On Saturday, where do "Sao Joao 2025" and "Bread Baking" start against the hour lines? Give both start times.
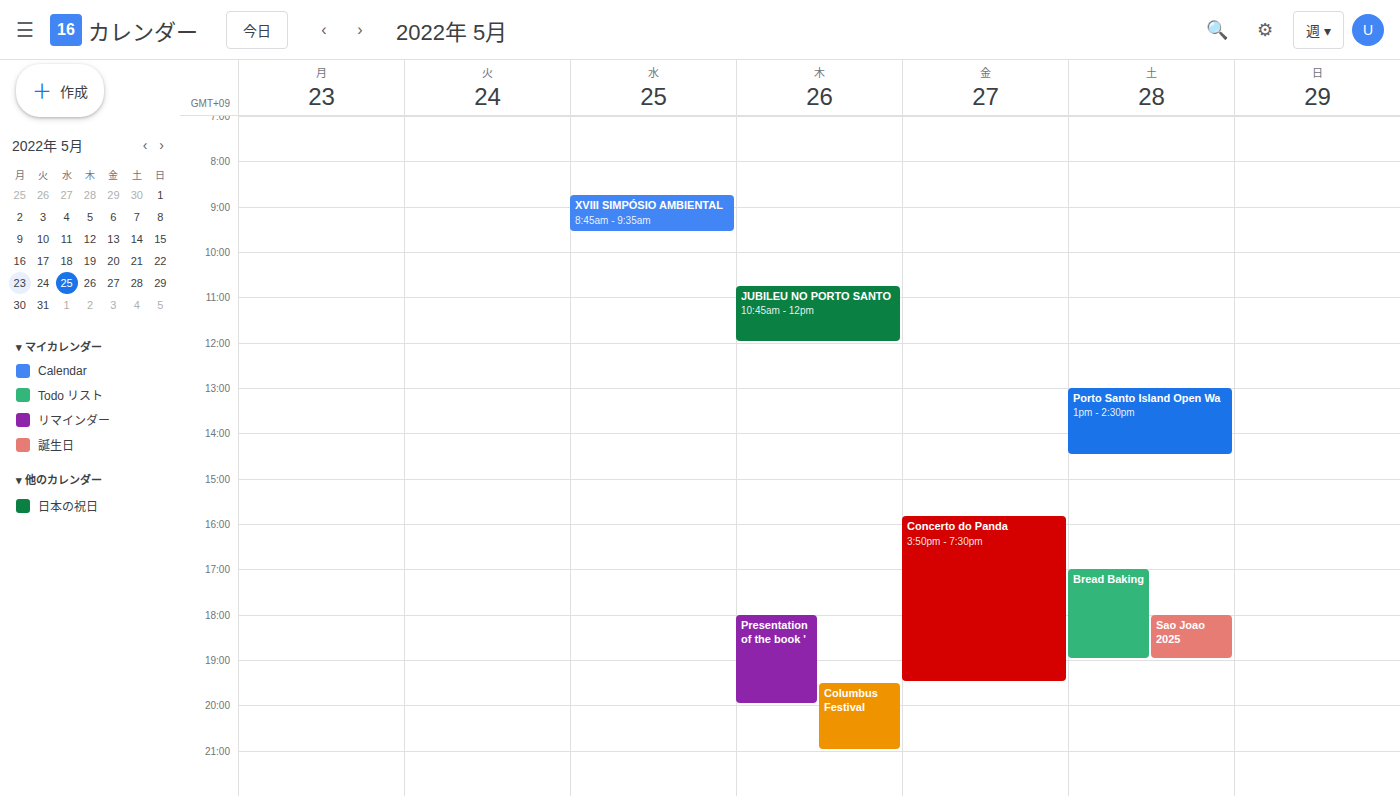
"Sao Joao 2025": 6:00 PM, exactly on the 6 PM line. "Bread Baking": 5:00 PM, exactly on the 5 PM line.